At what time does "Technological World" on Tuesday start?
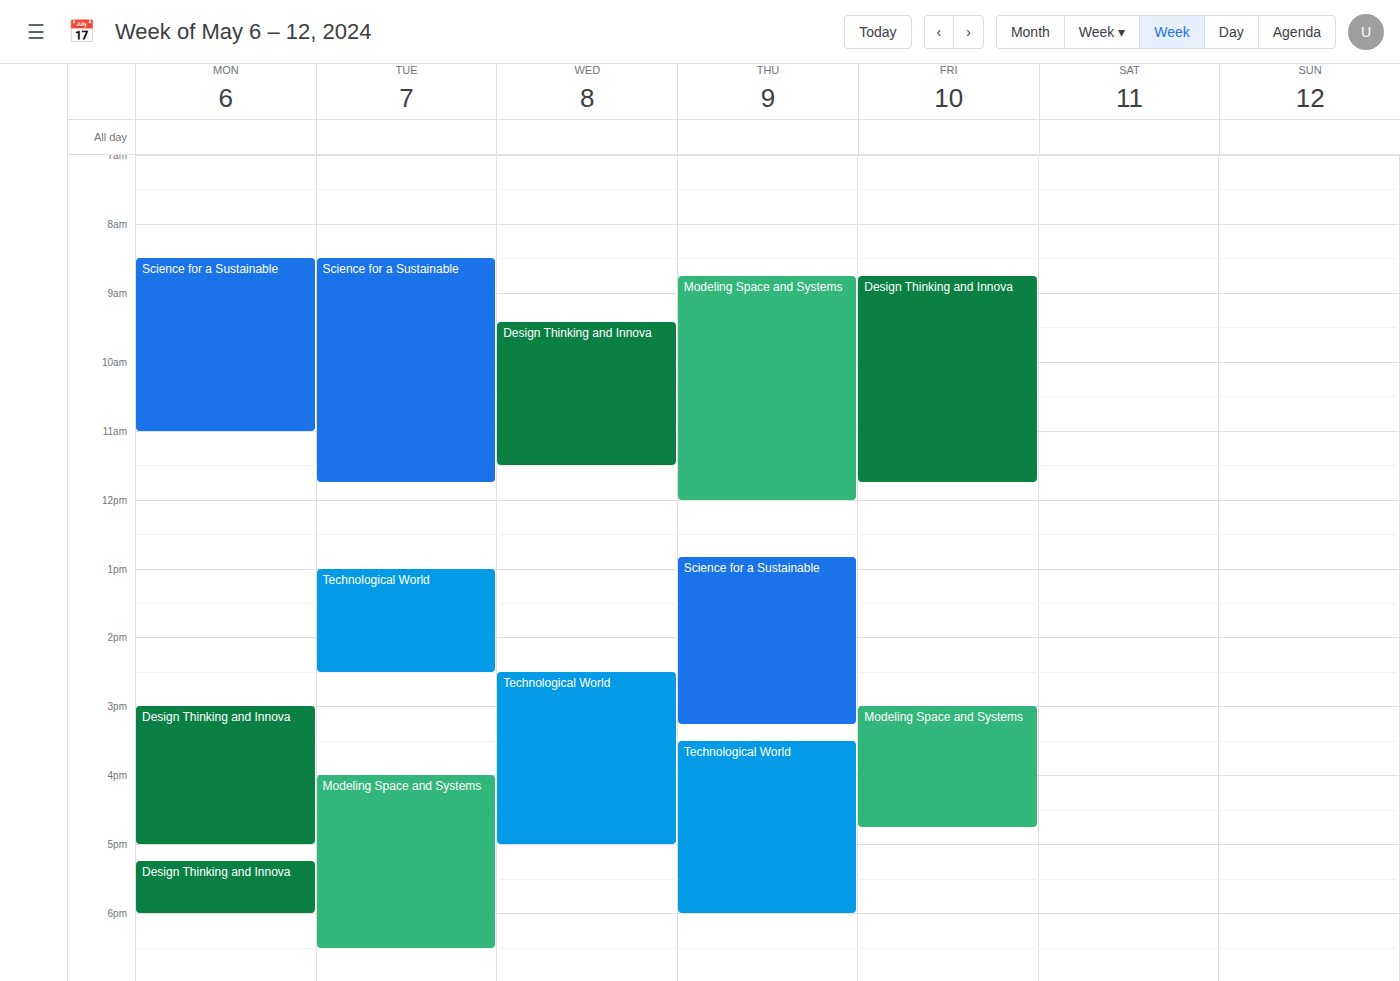
1:00 PM